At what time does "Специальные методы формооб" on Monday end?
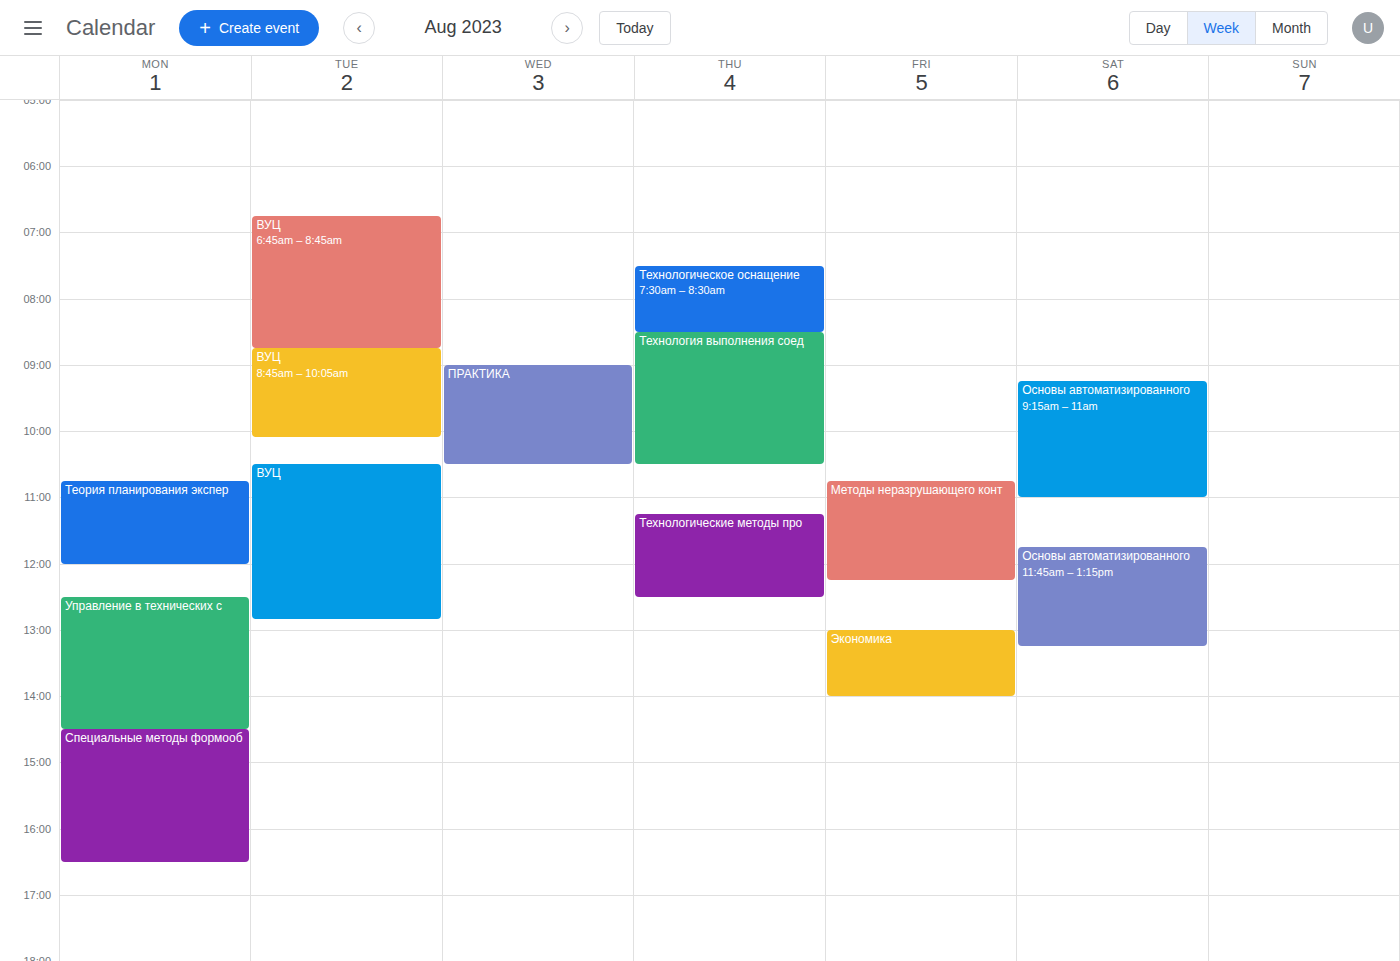
4:30 PM